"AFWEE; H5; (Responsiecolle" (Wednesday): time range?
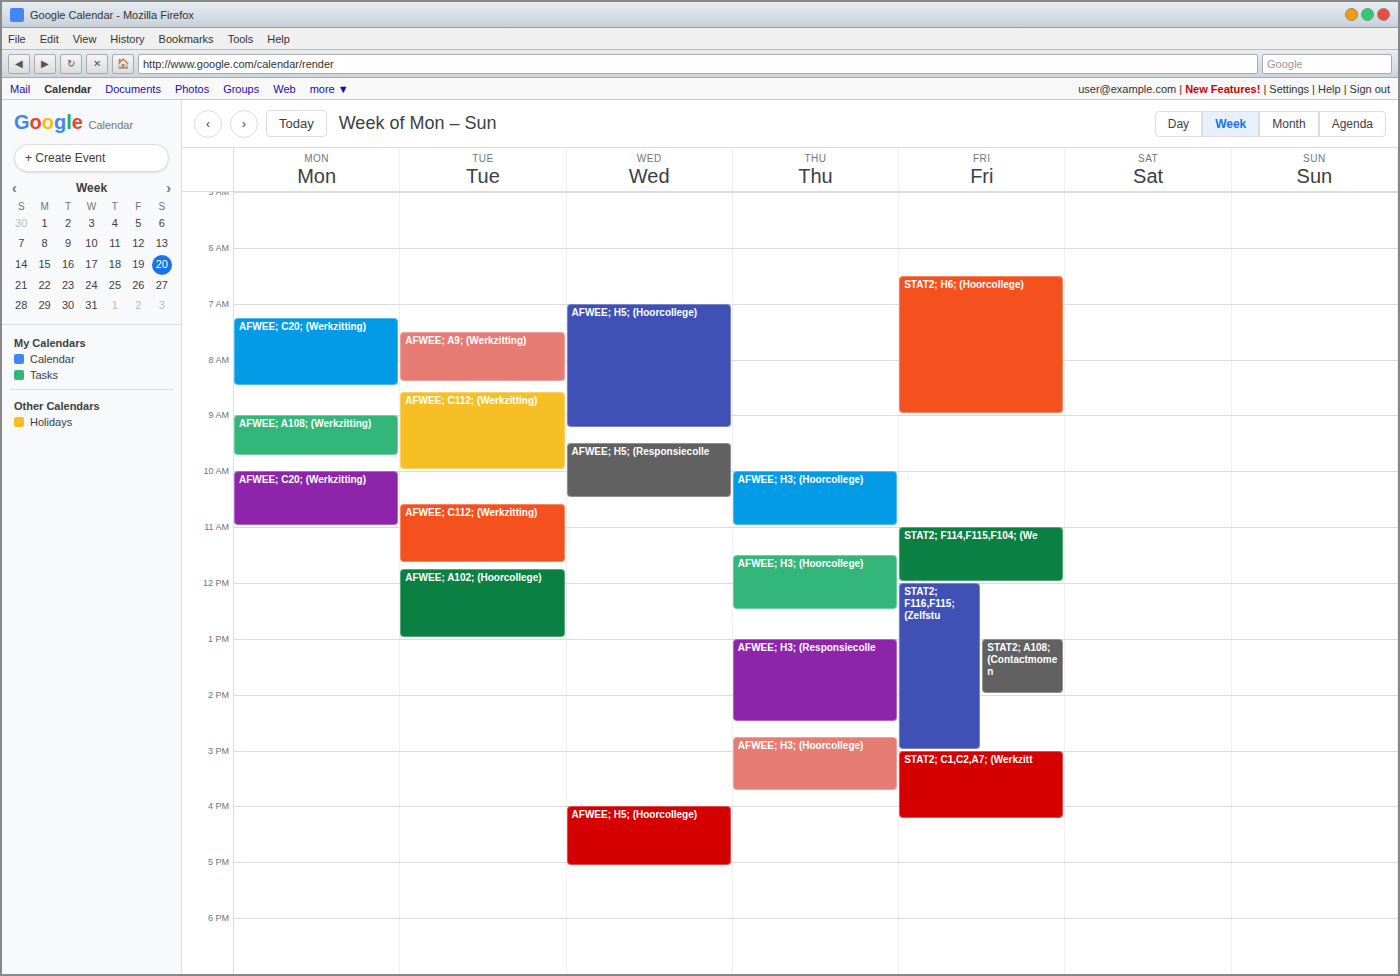
9:30 AM to 10:30 AM